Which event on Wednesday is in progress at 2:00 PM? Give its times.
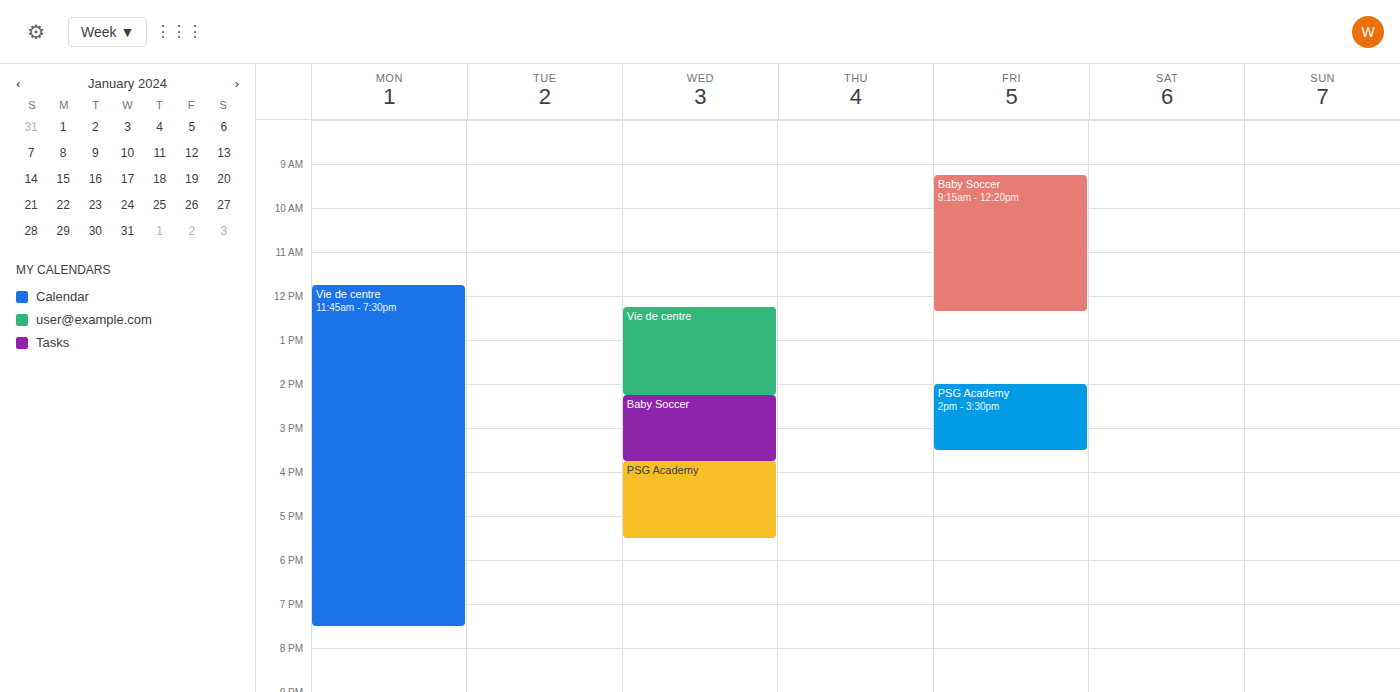
"Vie de centre", 12:15 PM to 2:15 PM